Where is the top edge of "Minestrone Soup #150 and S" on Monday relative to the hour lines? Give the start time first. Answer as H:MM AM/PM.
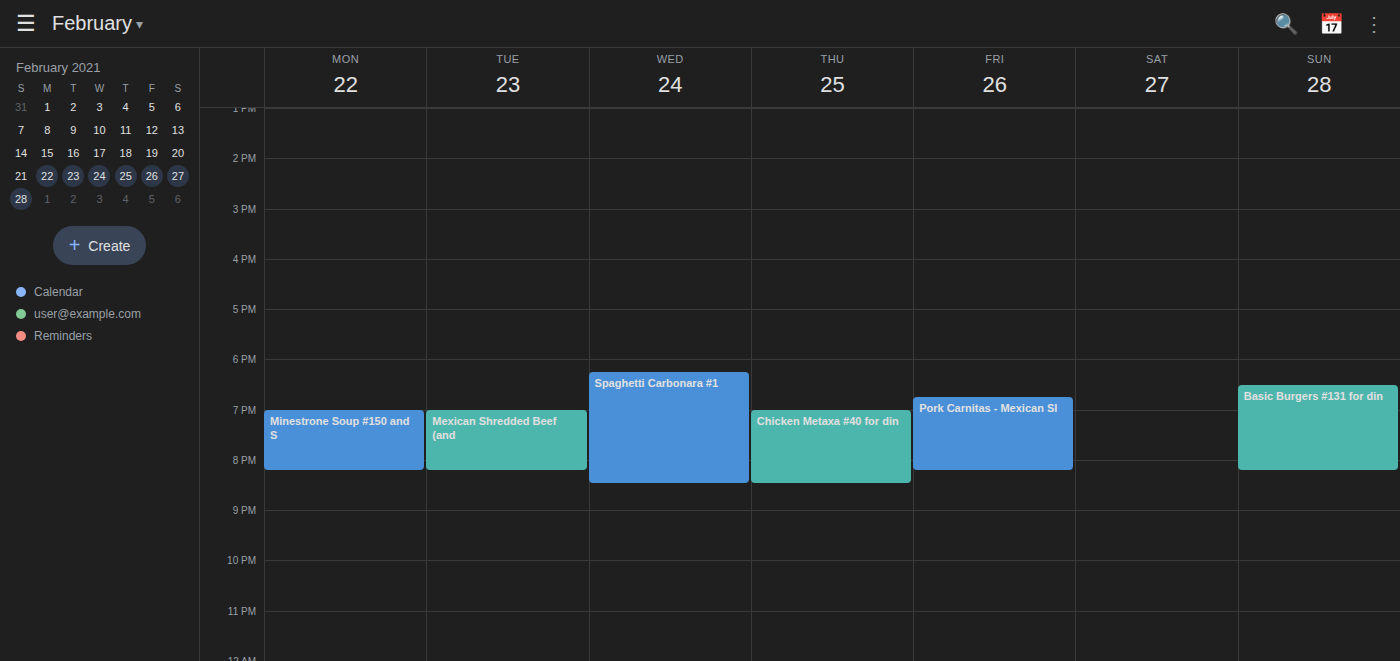
7:00 PM -- exactly on the 7 PM line.